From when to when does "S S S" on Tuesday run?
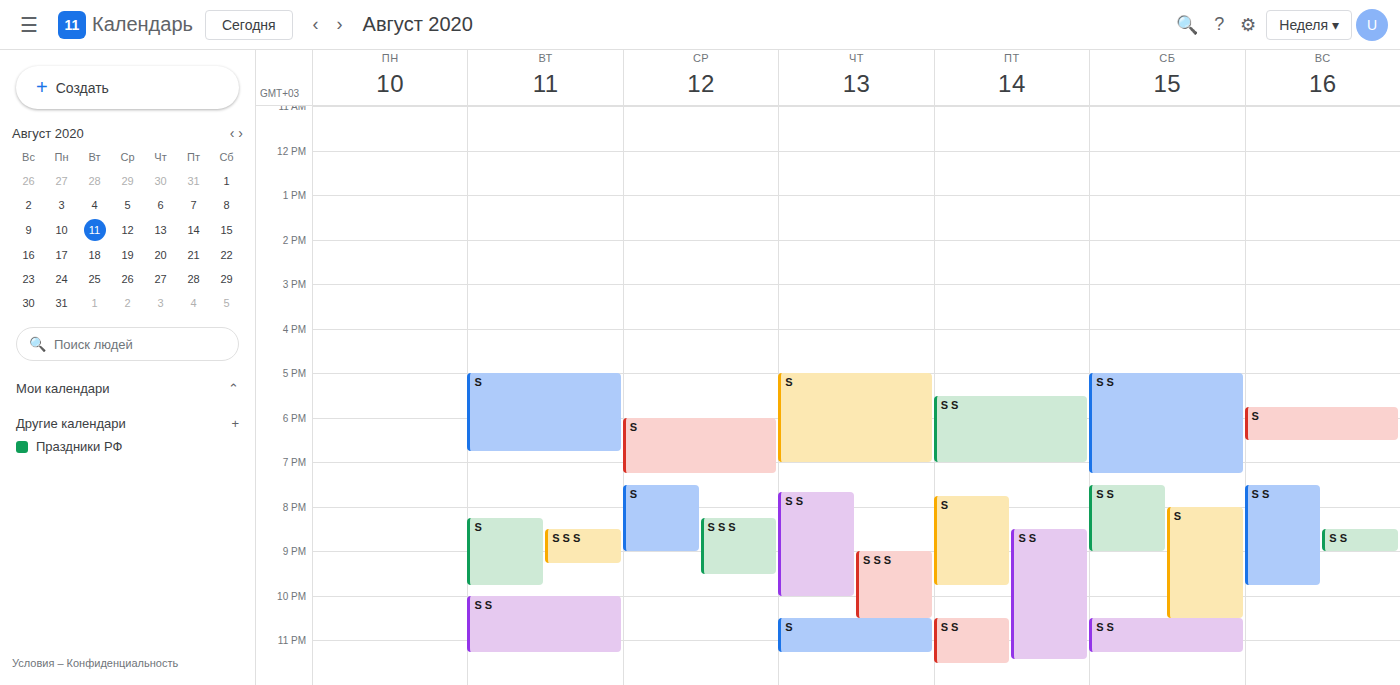
8:30 PM to 9:15 PM